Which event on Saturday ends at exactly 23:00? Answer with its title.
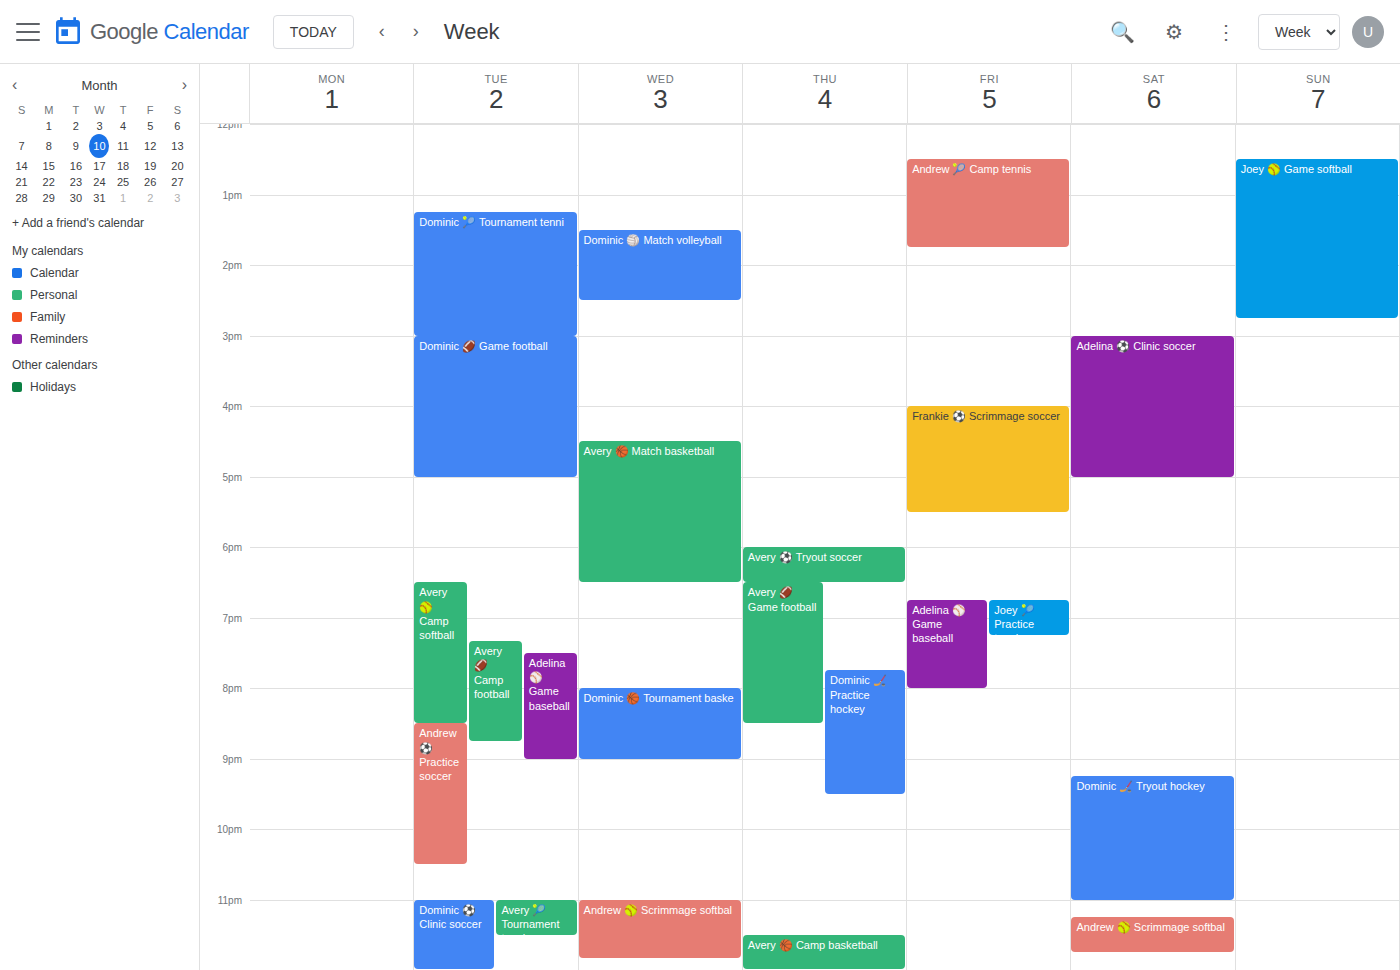
"Dominic 🏒 Tryout hockey"